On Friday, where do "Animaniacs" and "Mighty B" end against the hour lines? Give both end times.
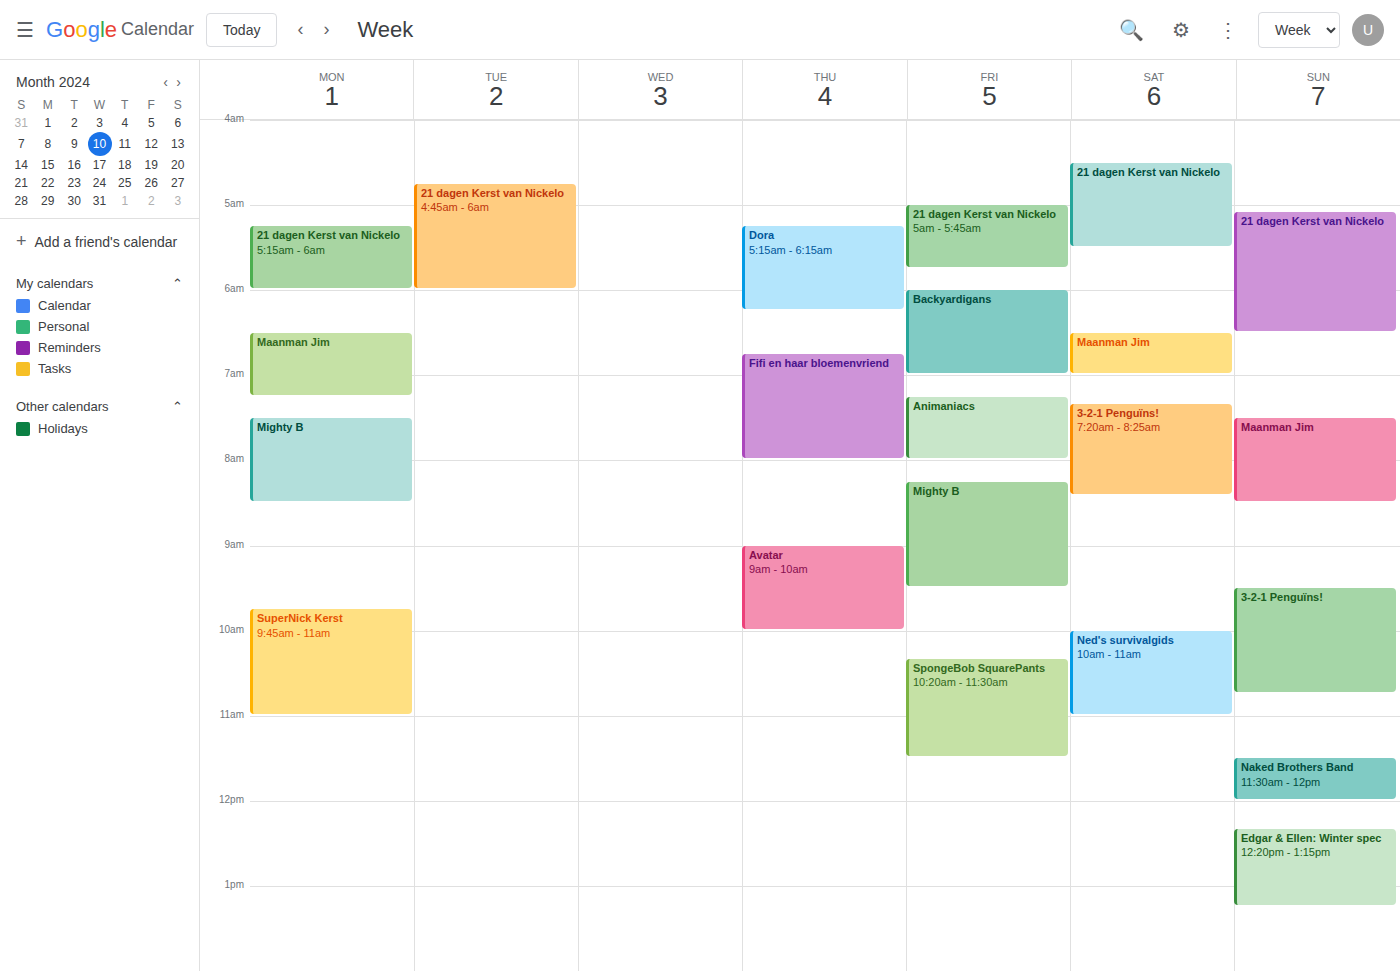
"Animaniacs": 08:00, exactly on the 08:00 line. "Mighty B": 09:30, halfway between the 09:00 and 10:00 lines.